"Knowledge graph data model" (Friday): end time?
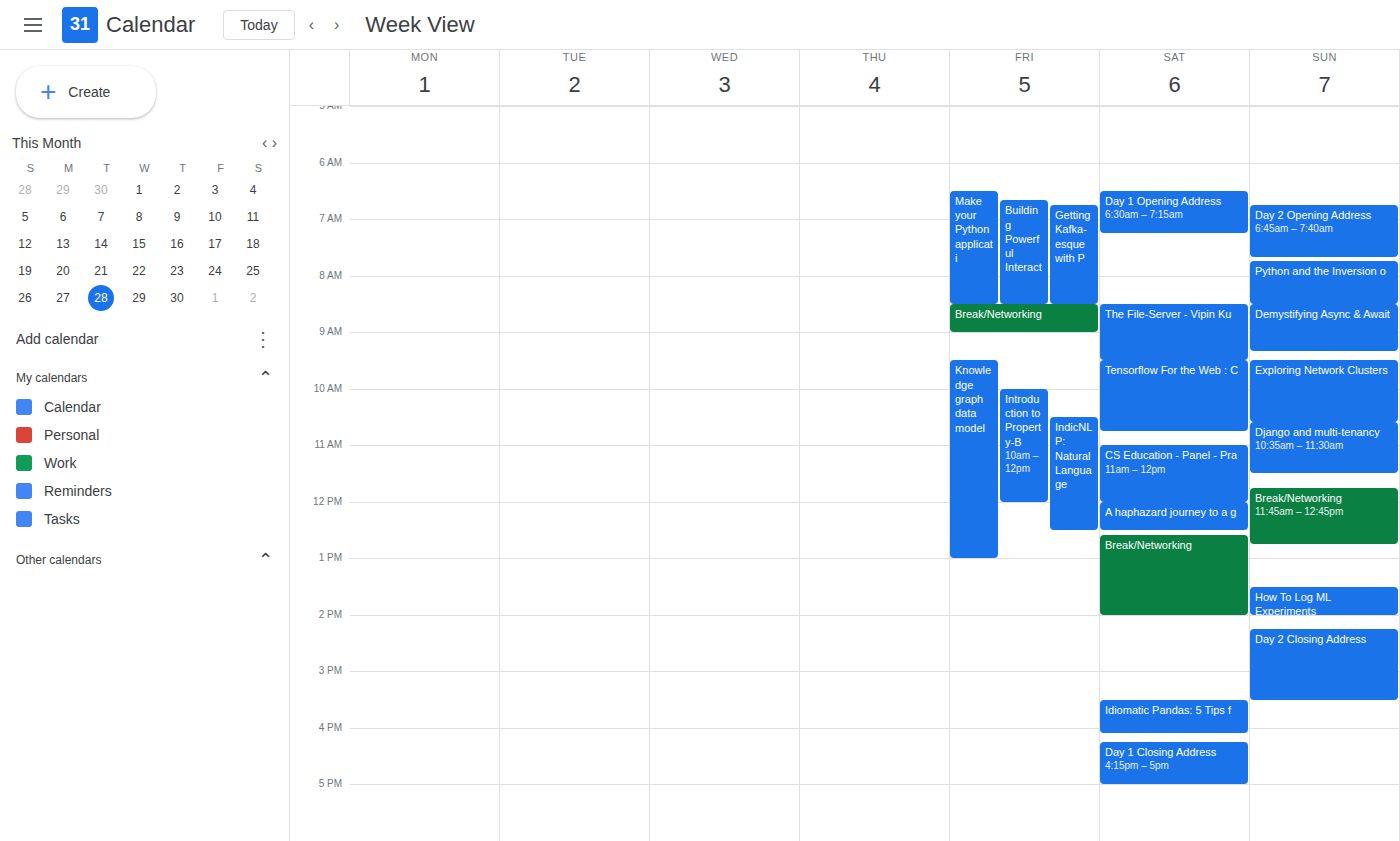
1:00 PM